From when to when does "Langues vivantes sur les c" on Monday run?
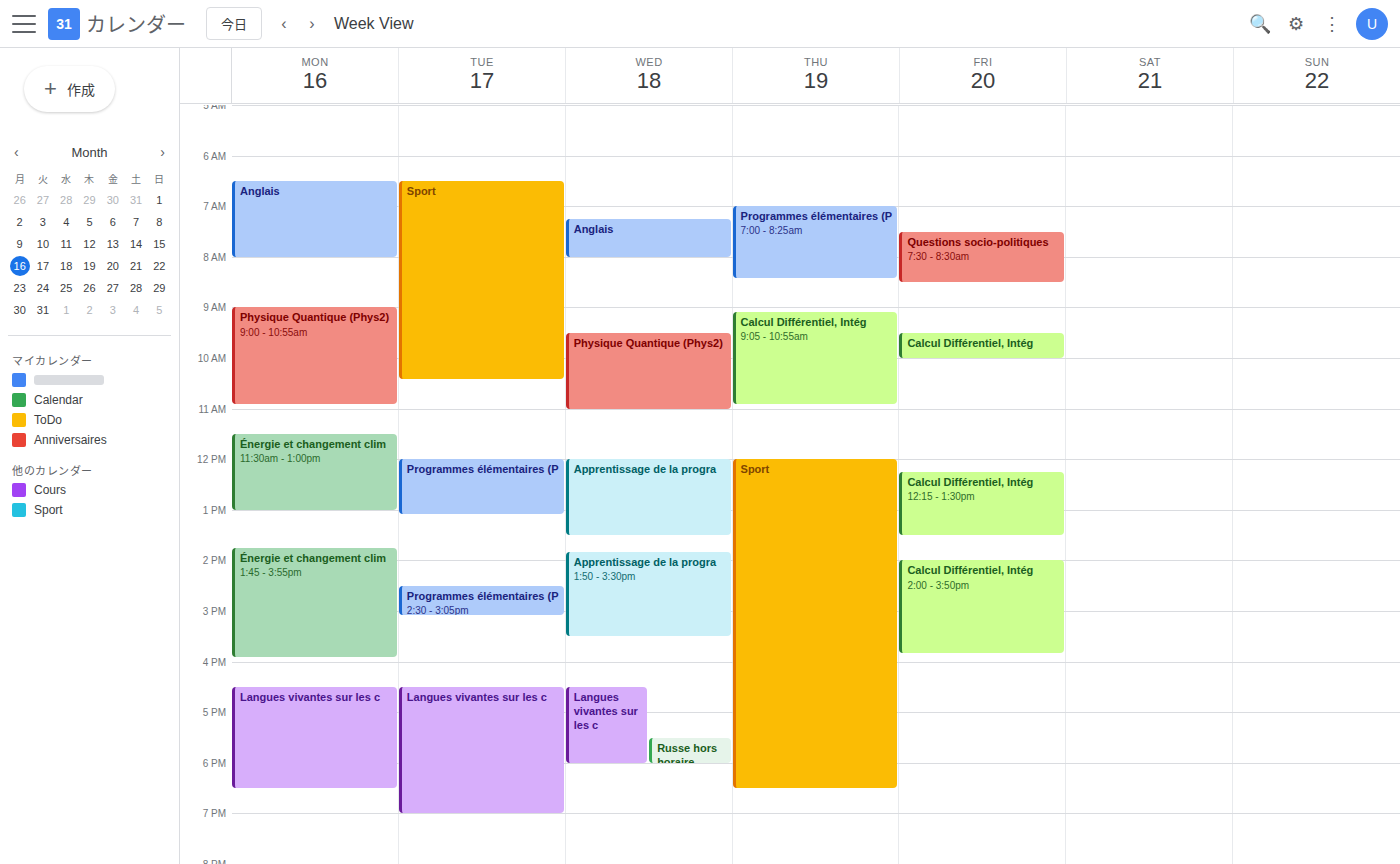
4:30 PM to 6:30 PM